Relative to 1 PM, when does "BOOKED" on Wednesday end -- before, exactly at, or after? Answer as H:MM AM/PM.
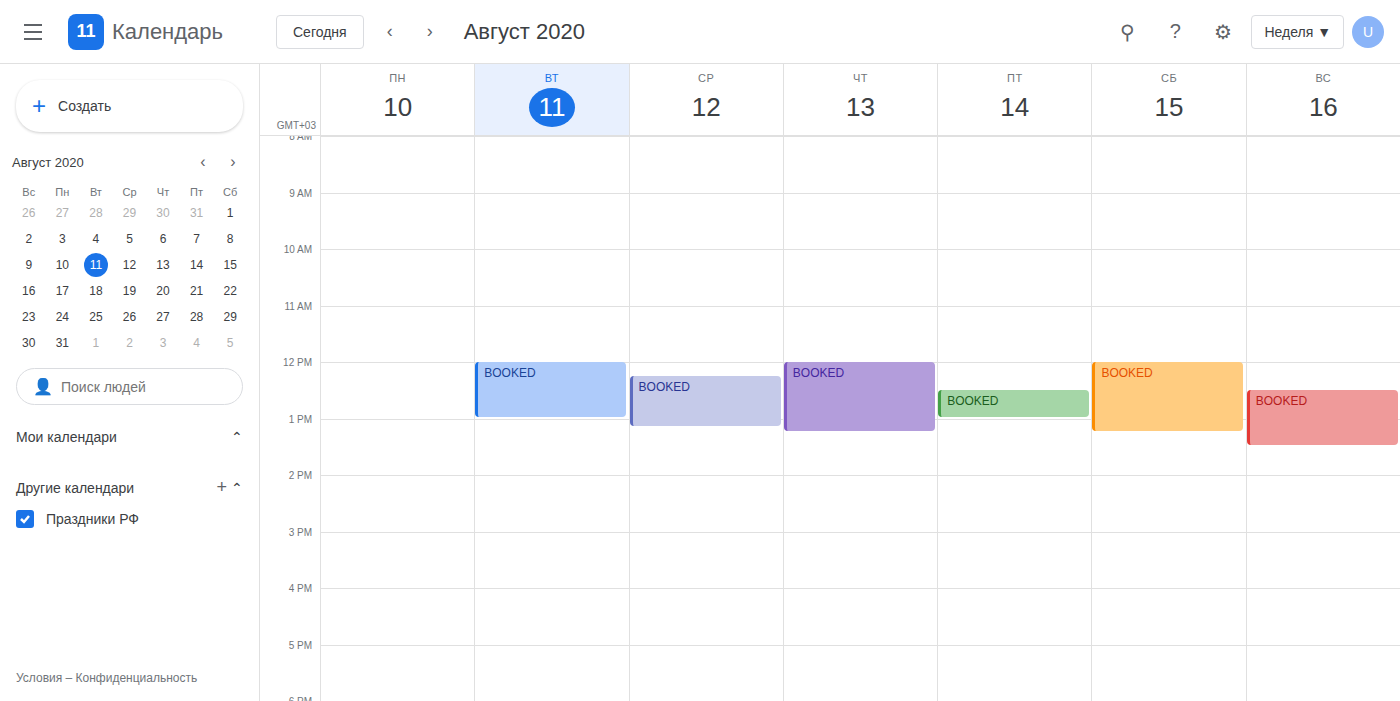
1:10 PM -- after 1 PM, 10 minutes below the 1 PM line.